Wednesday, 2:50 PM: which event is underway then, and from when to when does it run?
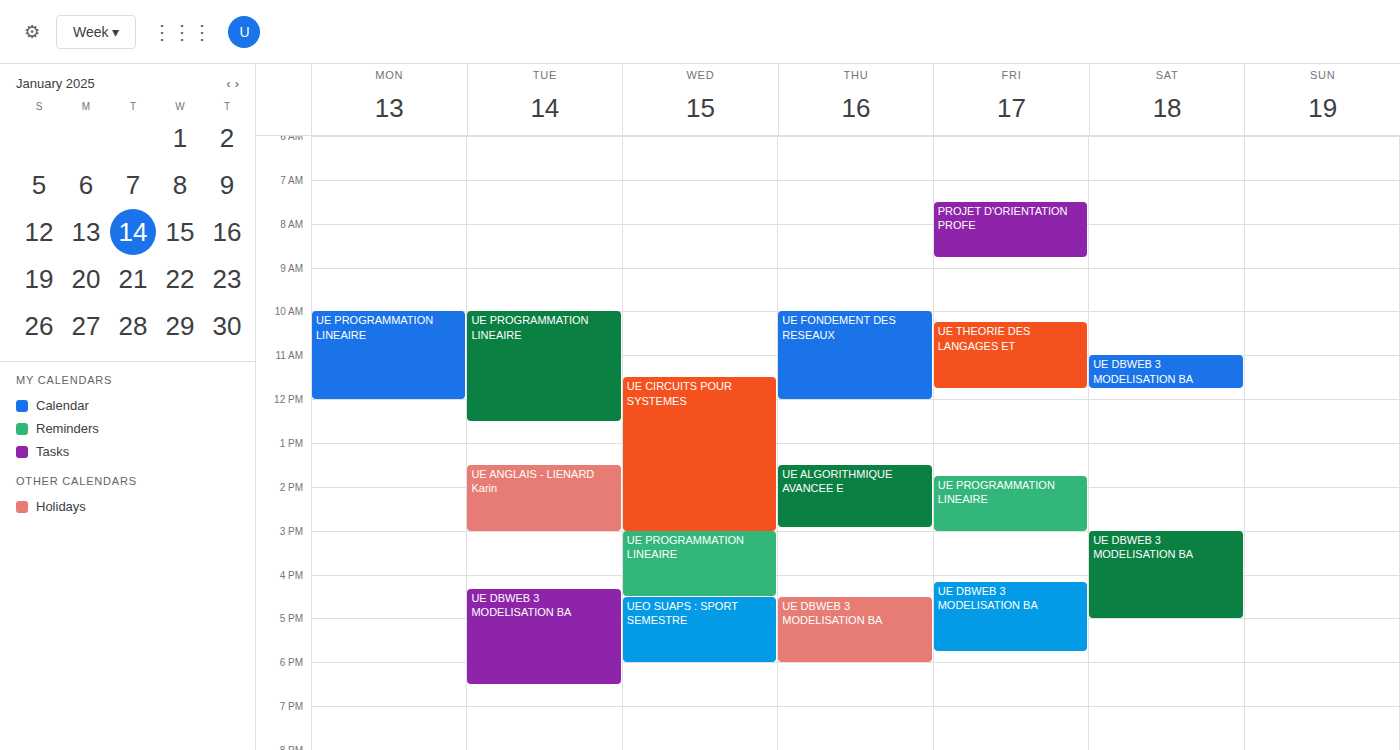
"UE CIRCUITS POUR SYSTEMES", 11:30 AM to 3:00 PM